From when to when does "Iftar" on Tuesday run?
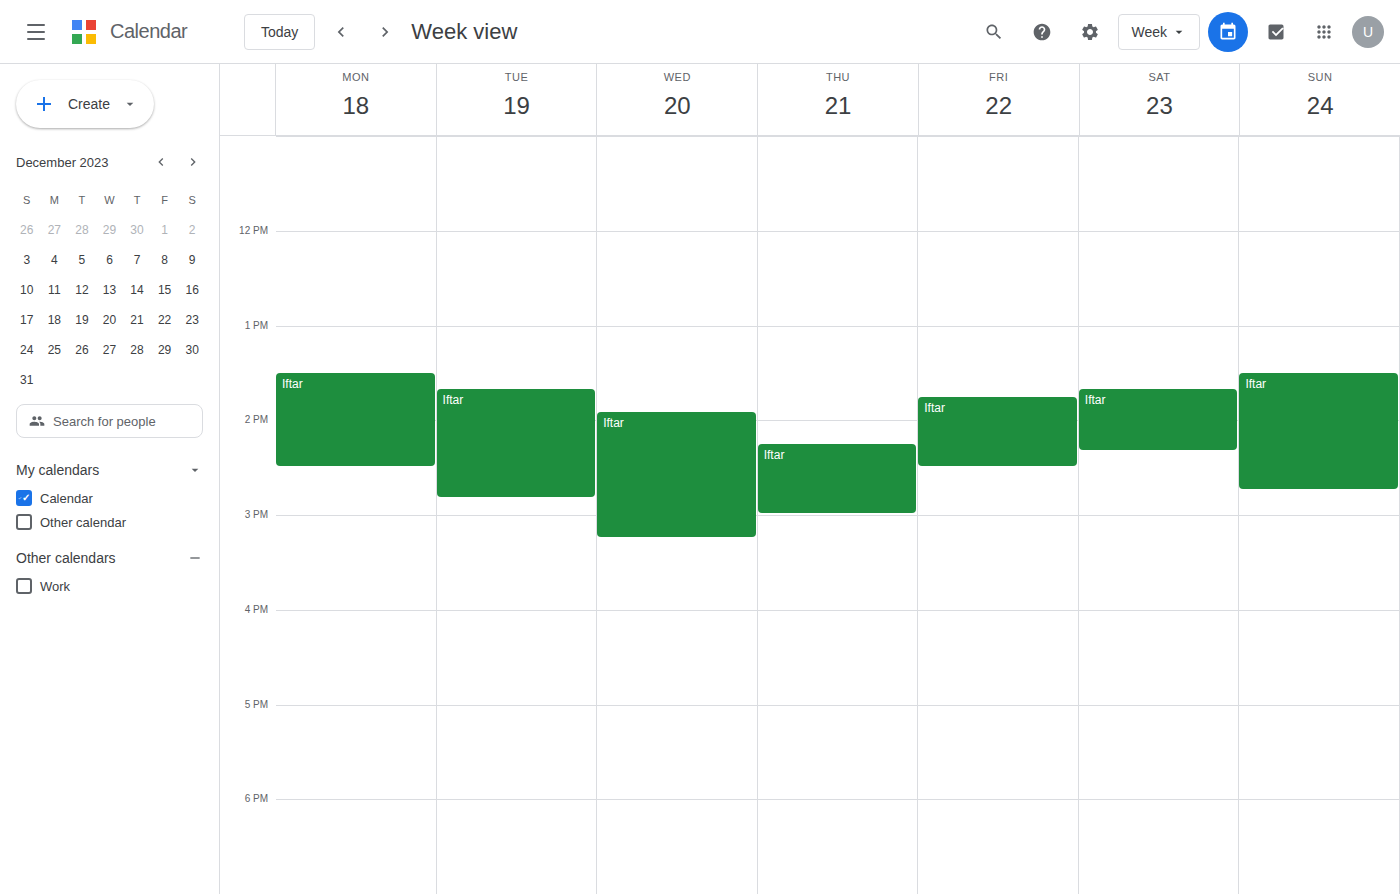
1:40 PM to 2:50 PM